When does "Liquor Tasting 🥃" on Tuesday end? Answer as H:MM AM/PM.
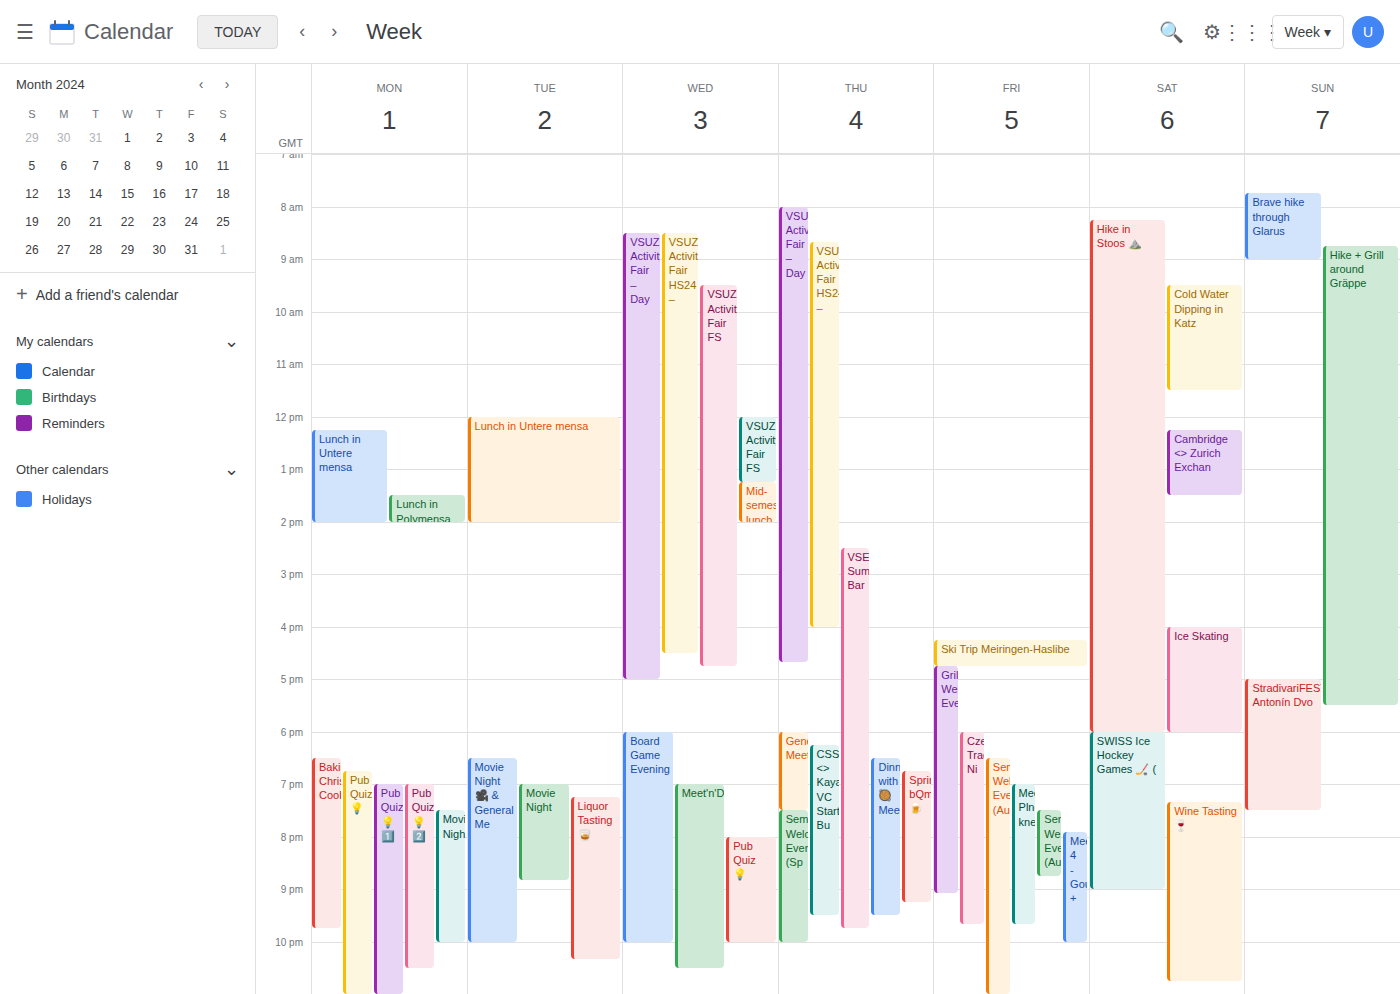
10:20 PM